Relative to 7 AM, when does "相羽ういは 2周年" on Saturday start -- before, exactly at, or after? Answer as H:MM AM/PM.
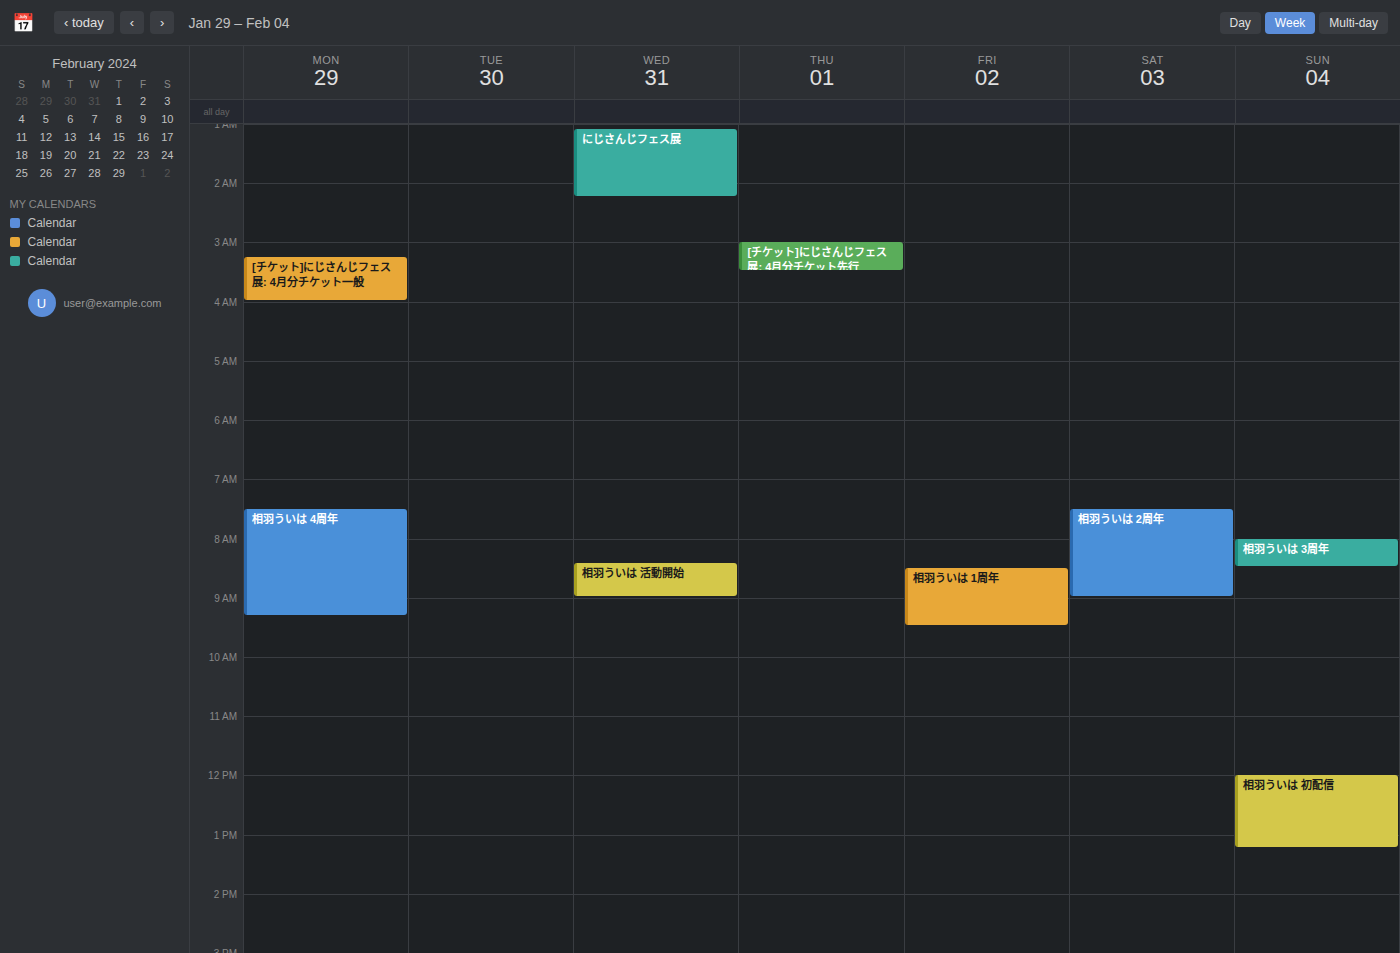
7:30 AM -- after 7 AM, 30 minutes below the 7 AM line.